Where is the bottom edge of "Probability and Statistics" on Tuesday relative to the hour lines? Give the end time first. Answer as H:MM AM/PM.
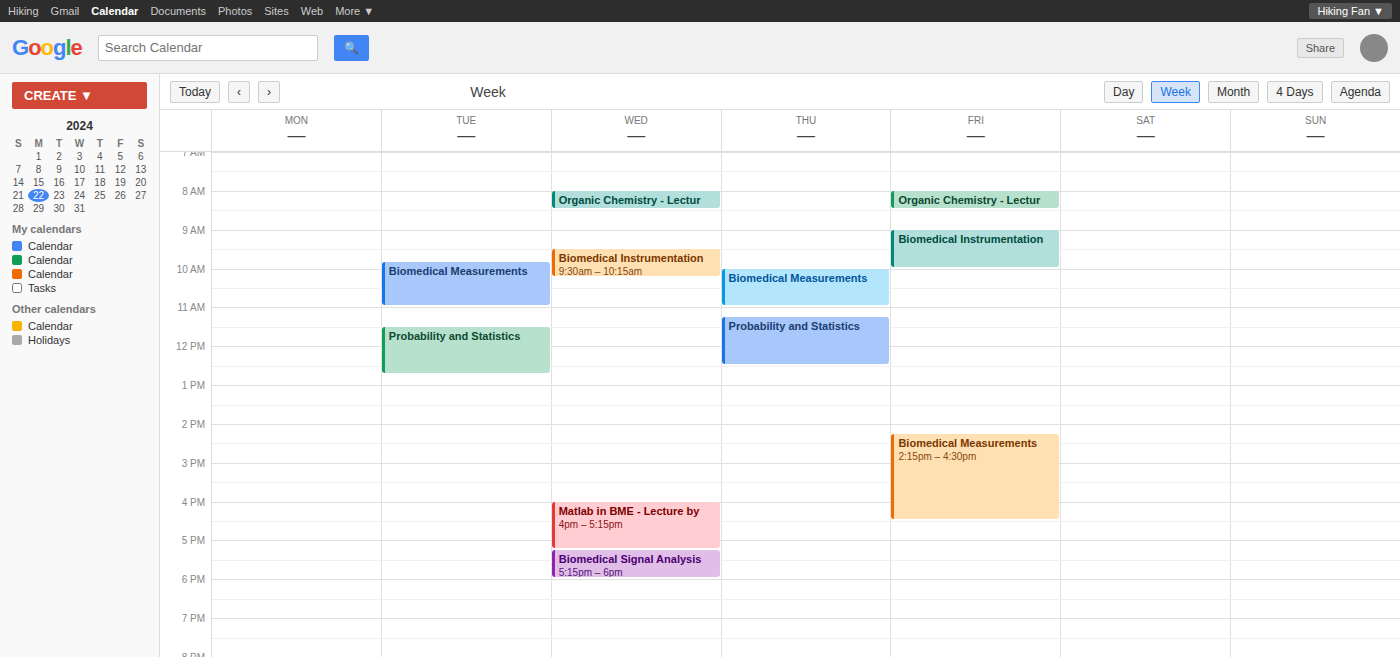
12:45 PM -- neither: three quarters of the way from the 12 PM line to the 1 PM line.